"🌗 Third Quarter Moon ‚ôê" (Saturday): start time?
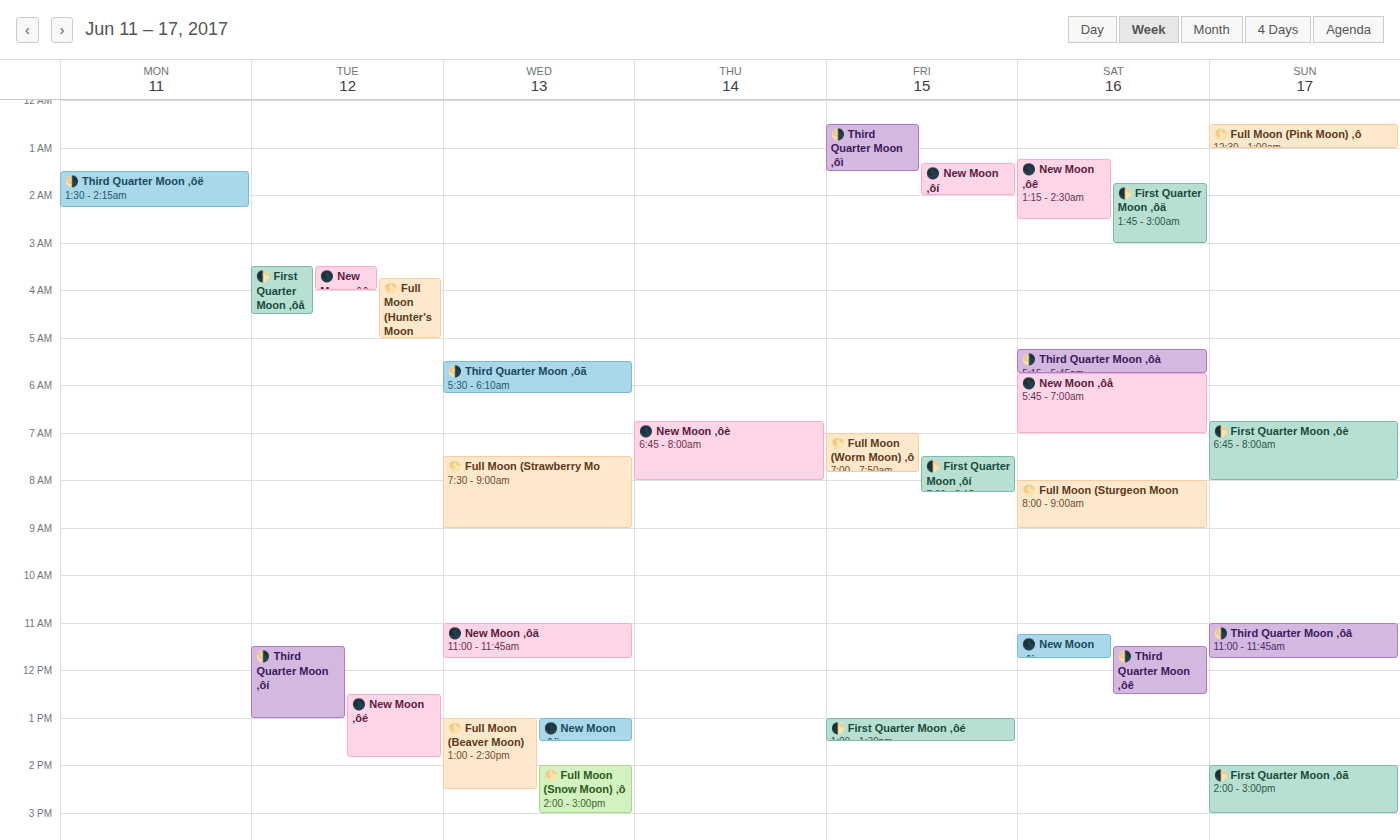
11:30 AM